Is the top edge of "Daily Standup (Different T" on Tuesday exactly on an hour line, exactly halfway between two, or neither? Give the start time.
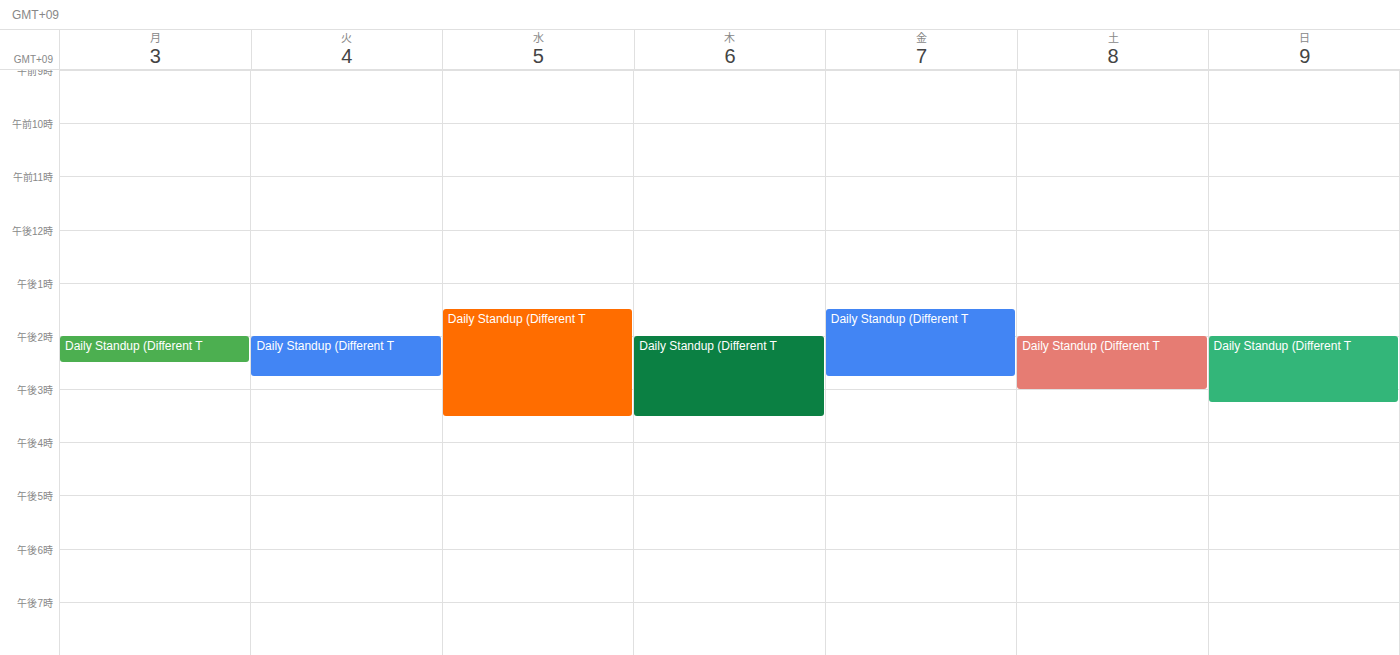
2:00 PM -- exactly on the 2 PM line.